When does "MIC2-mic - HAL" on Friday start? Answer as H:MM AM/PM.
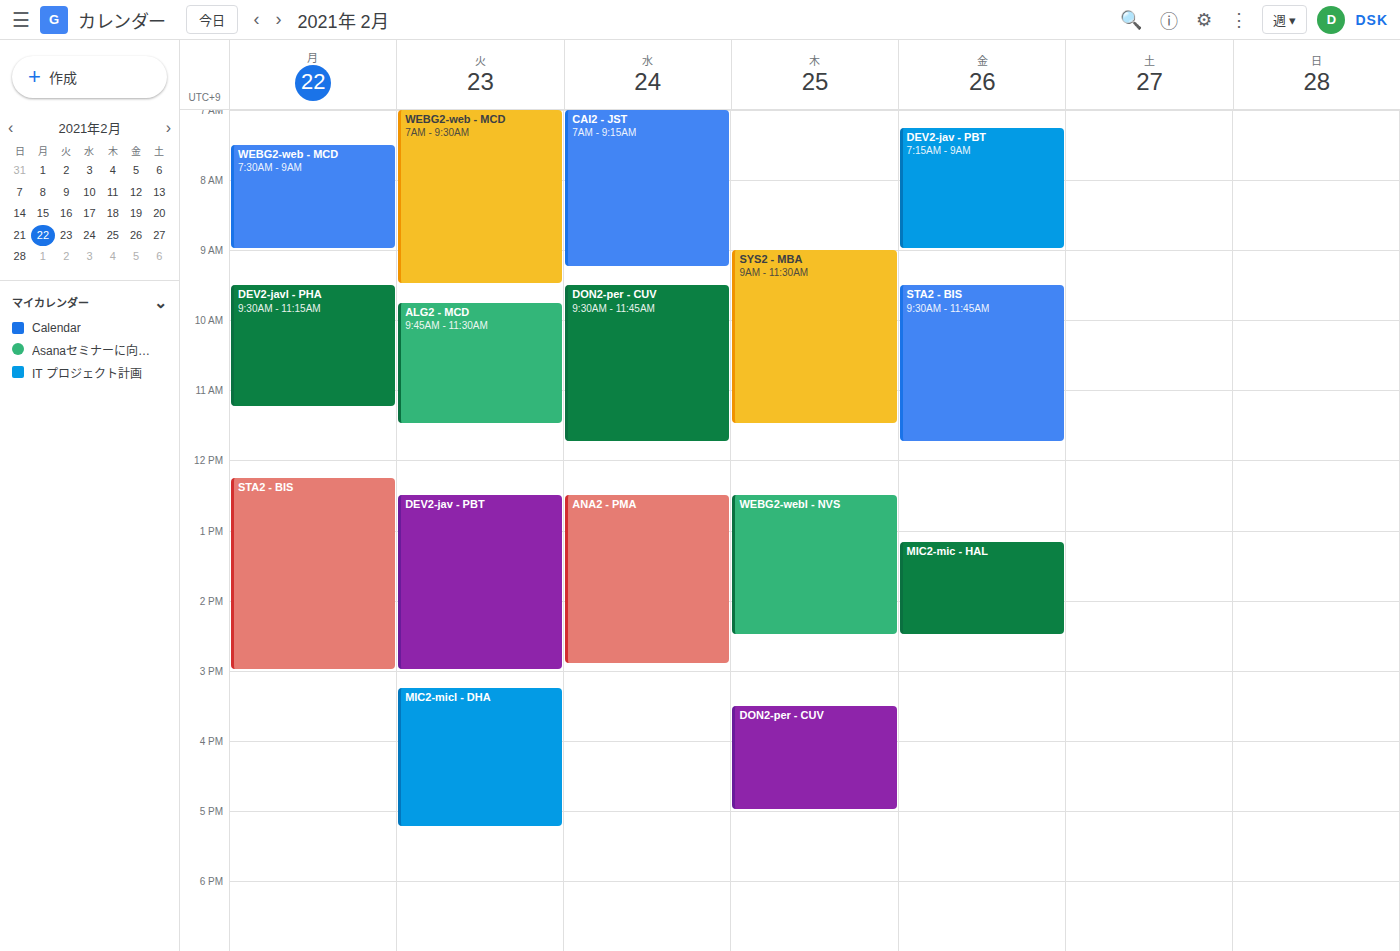
1:10 PM